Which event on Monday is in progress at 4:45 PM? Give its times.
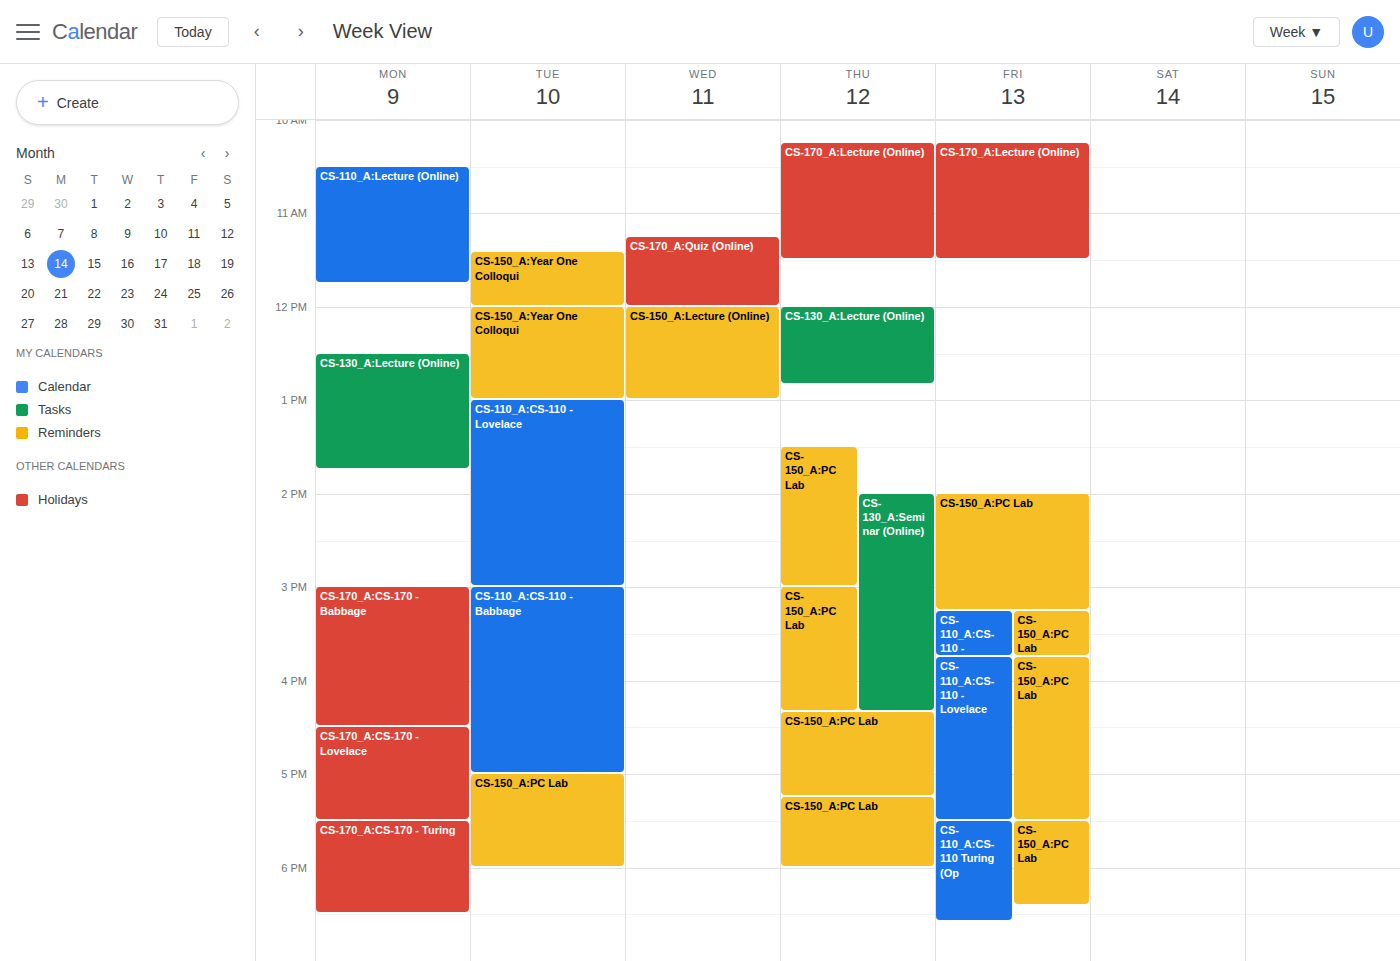
"CS-170_A:CS-170 - Lovelace", 4:30 PM to 5:30 PM